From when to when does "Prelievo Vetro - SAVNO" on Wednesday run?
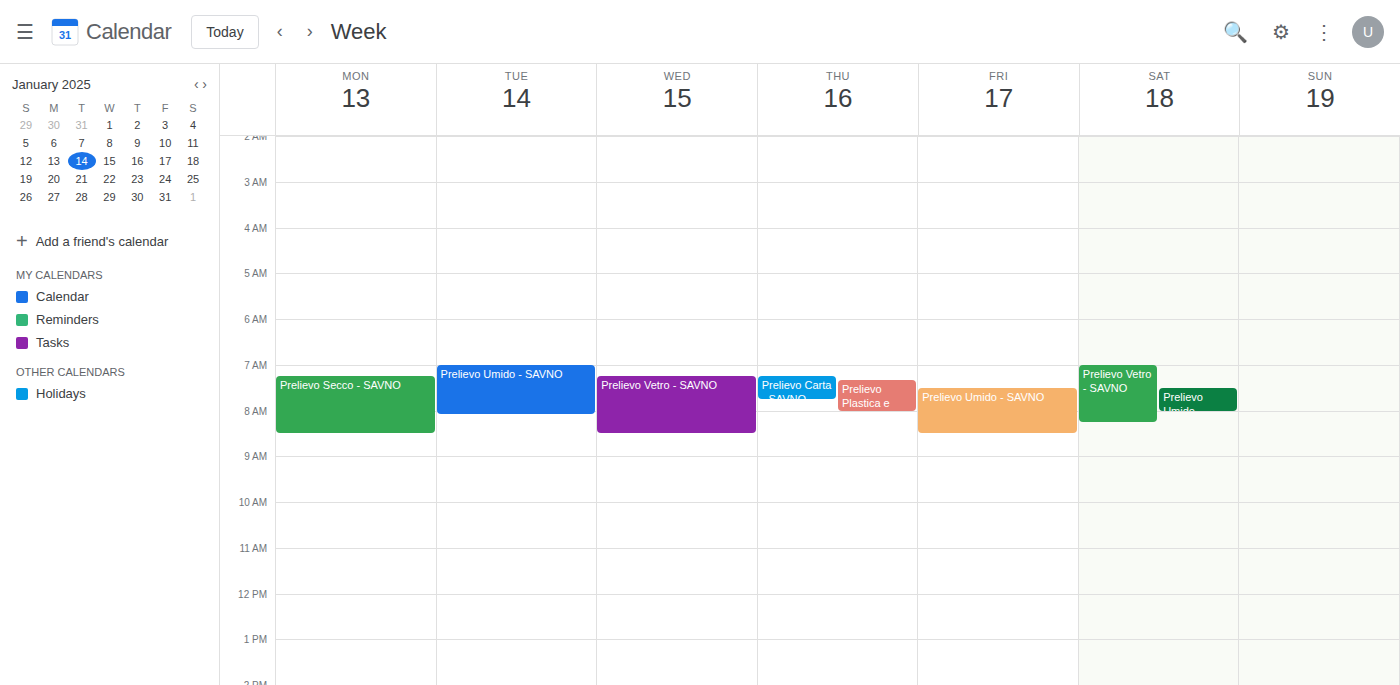
7:15 AM to 8:30 AM